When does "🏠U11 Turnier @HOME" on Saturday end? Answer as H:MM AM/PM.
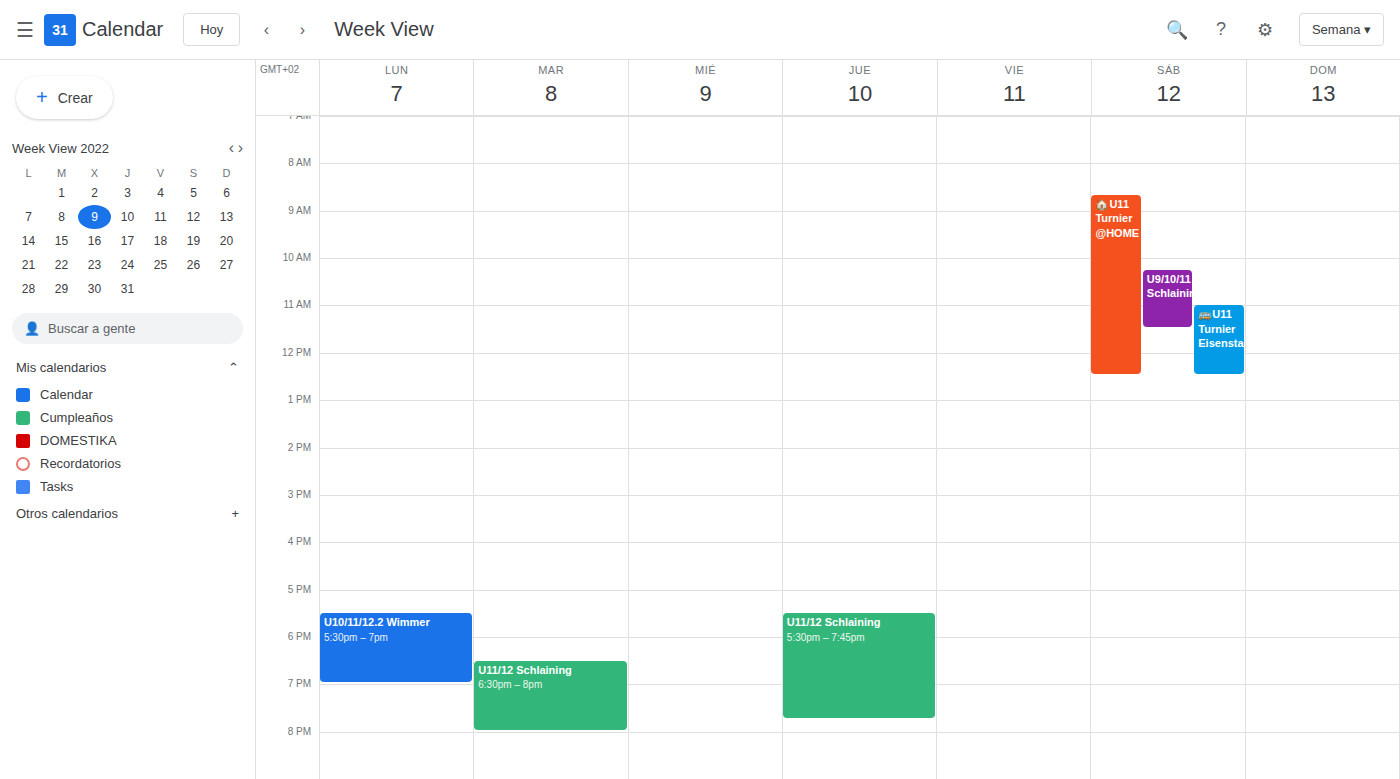
12:30 PM